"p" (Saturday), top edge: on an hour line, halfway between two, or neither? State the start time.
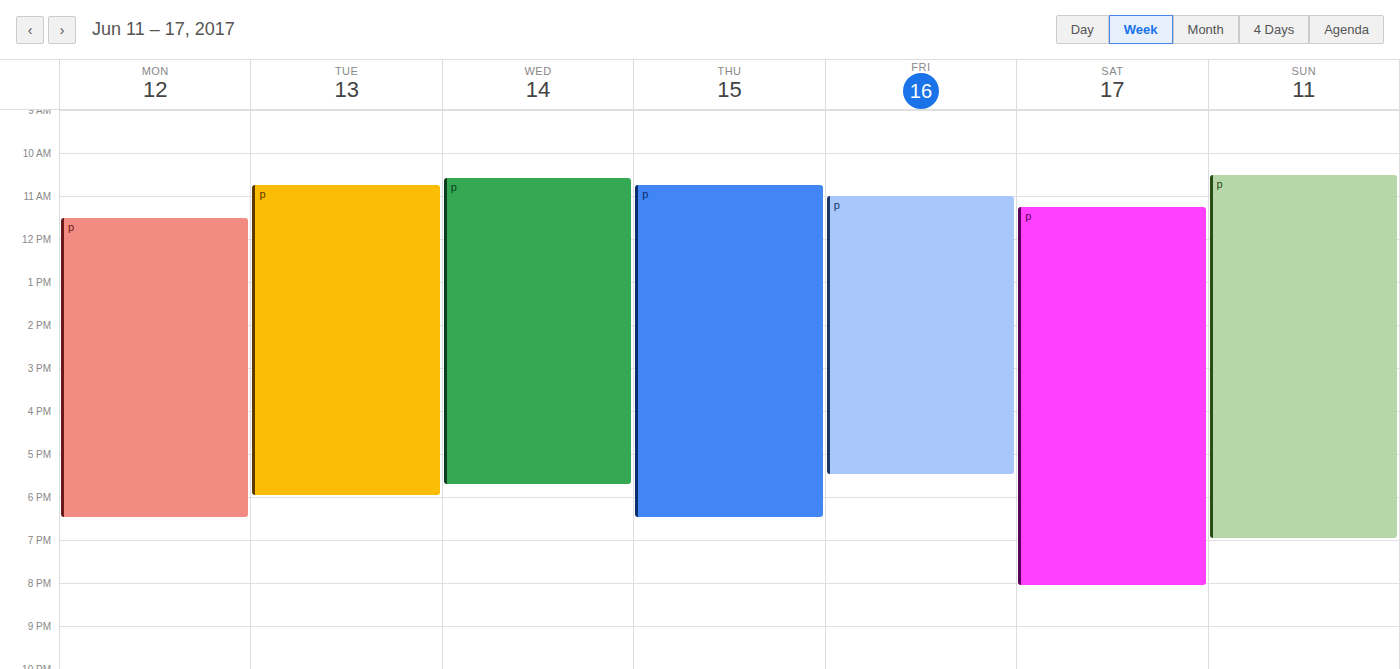
11:15 -- neither: a quarter of the way from the 11:00 line to the 12:00 line.